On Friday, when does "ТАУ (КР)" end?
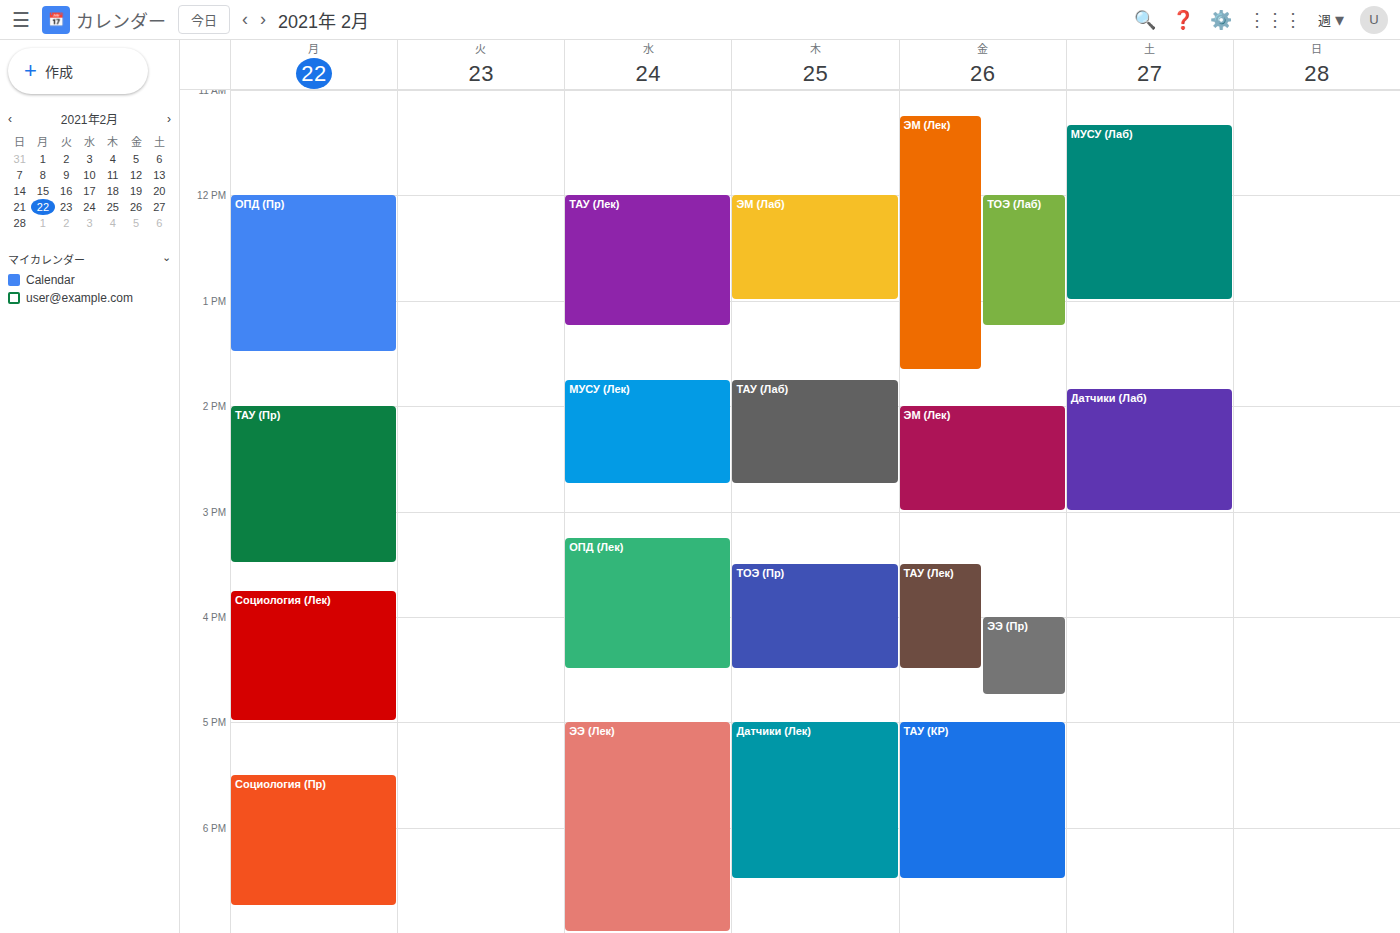
6:30 PM